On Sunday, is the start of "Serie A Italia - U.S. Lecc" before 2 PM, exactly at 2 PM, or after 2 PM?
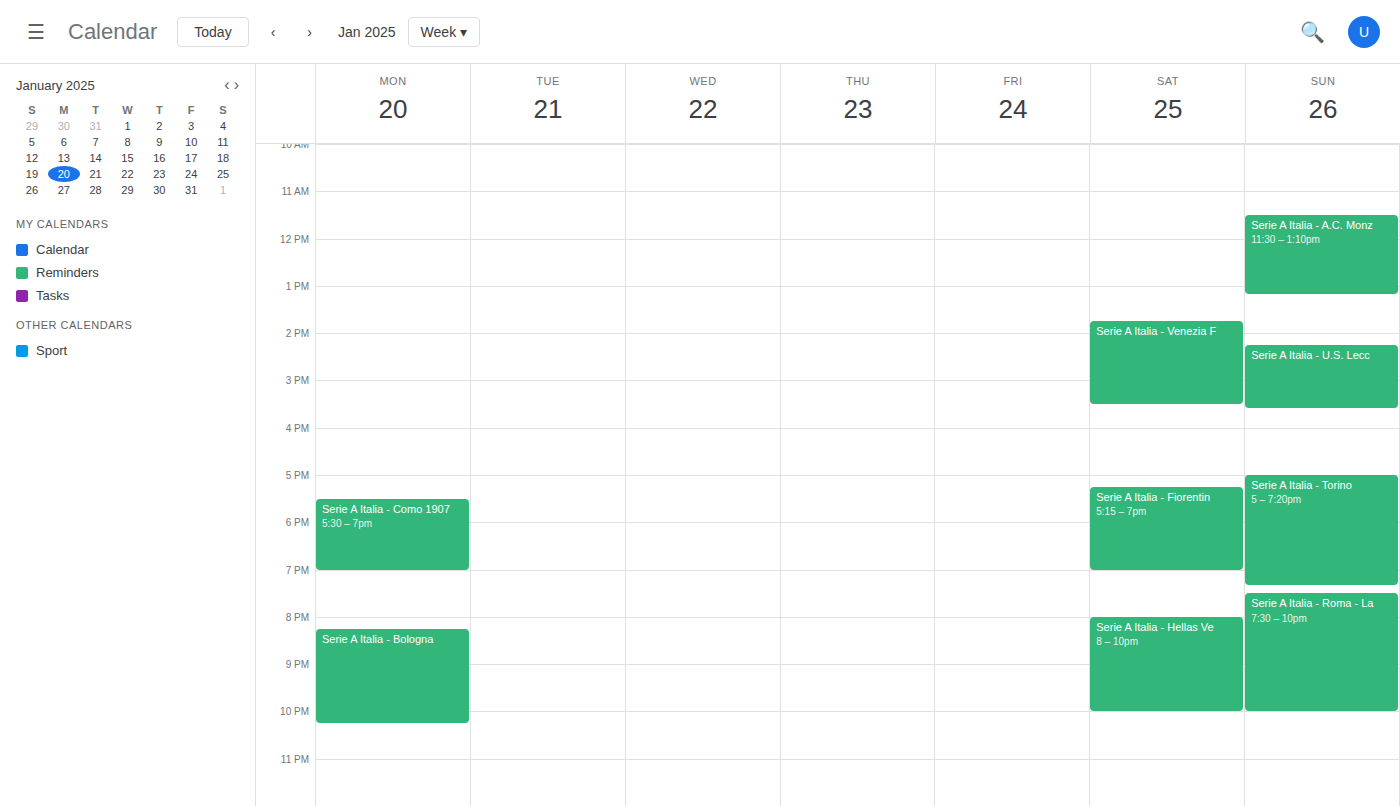
2:15 PM -- after 2 PM, 15 minutes below the 2 PM line.